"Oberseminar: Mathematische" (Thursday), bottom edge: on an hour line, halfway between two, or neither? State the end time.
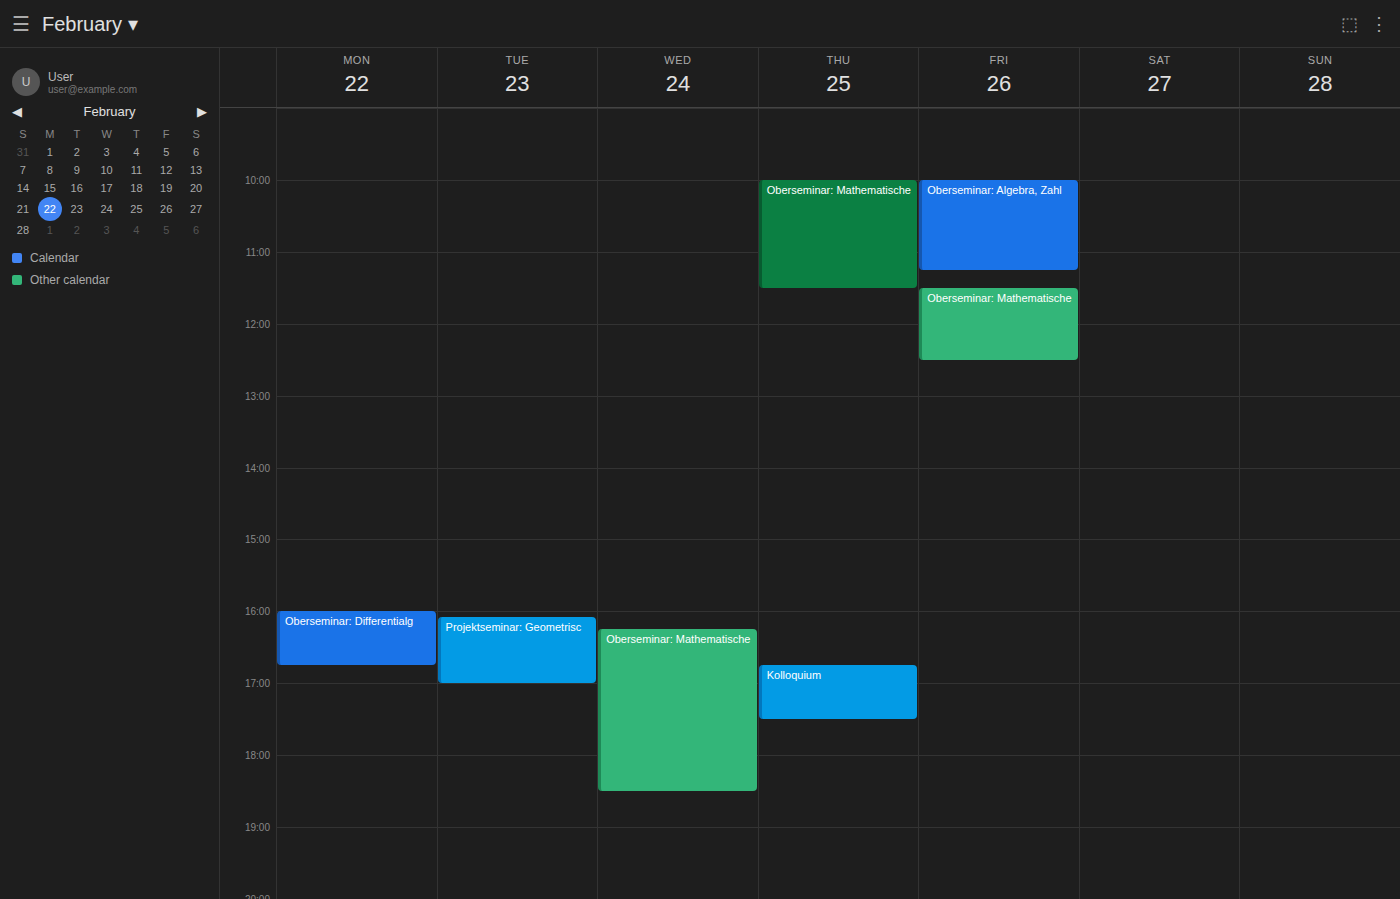
11:30 AM -- halfway between the 11 AM and 12 PM lines.